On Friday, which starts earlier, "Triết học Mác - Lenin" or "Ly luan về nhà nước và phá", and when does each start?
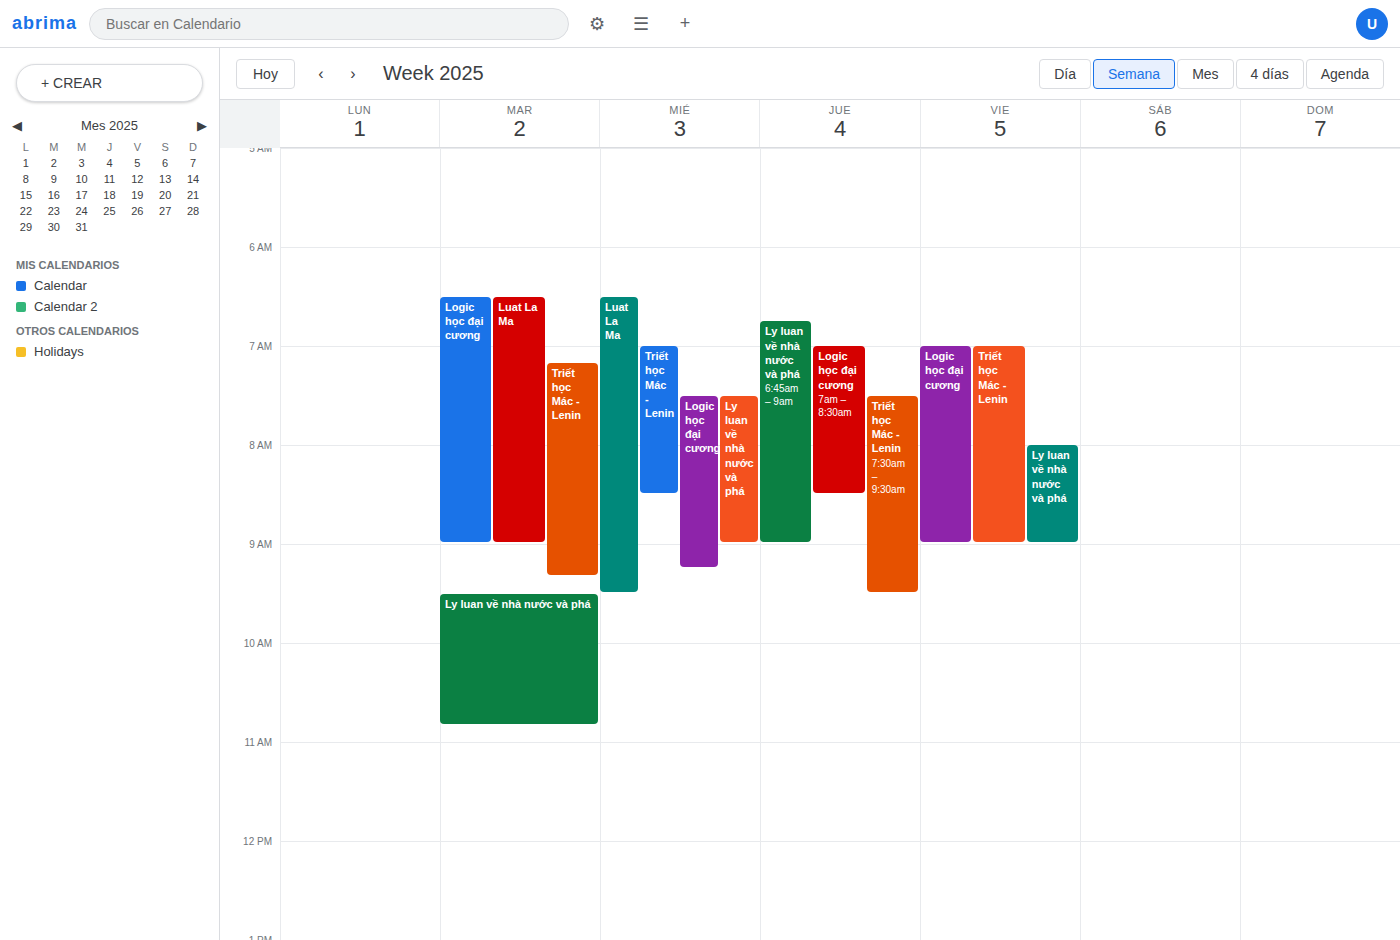
"Triết học Mác - Lenin" 7:00 AM; "Ly luan về nhà nước và phá" 8:00 AM.